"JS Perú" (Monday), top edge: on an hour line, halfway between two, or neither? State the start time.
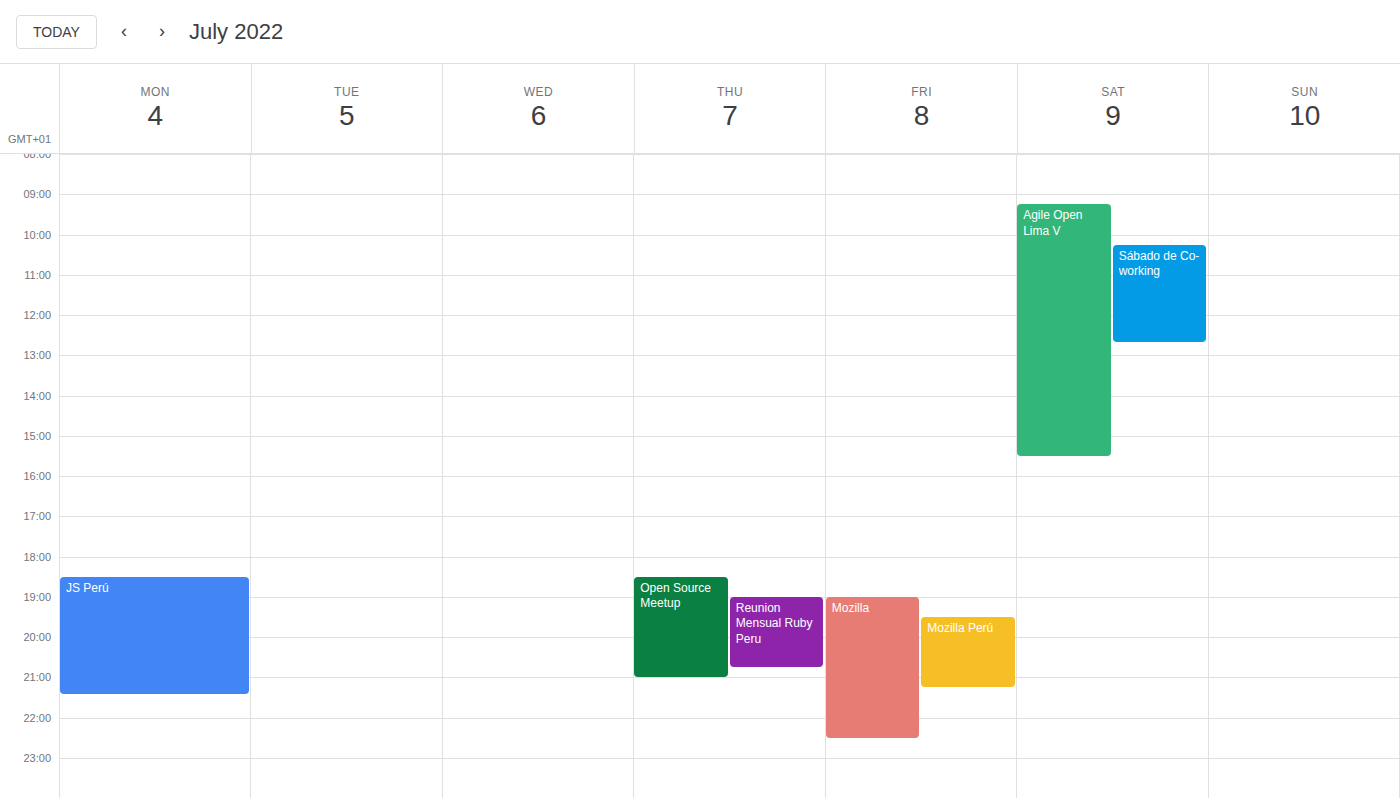
6:30 PM -- halfway between the 6 PM and 7 PM lines.